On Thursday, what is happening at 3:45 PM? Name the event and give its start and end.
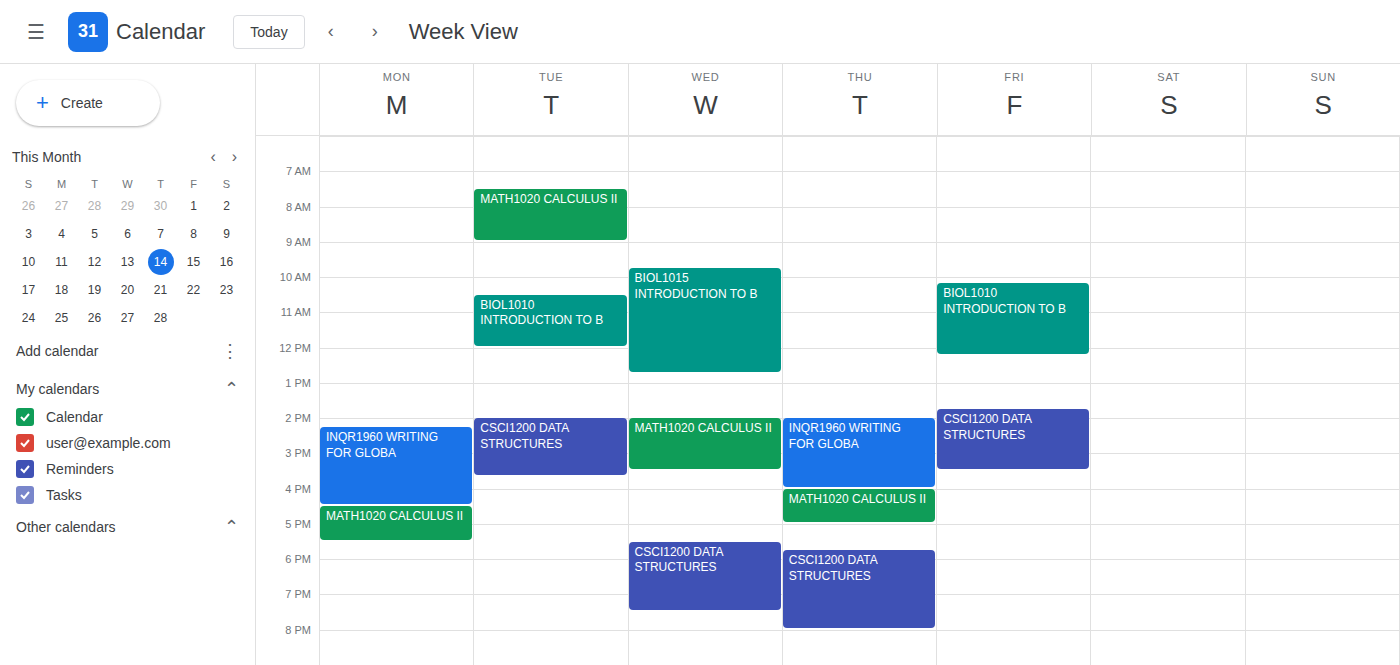
"INQR1960 WRITING FOR GLOBA", 2:00 PM to 4:00 PM